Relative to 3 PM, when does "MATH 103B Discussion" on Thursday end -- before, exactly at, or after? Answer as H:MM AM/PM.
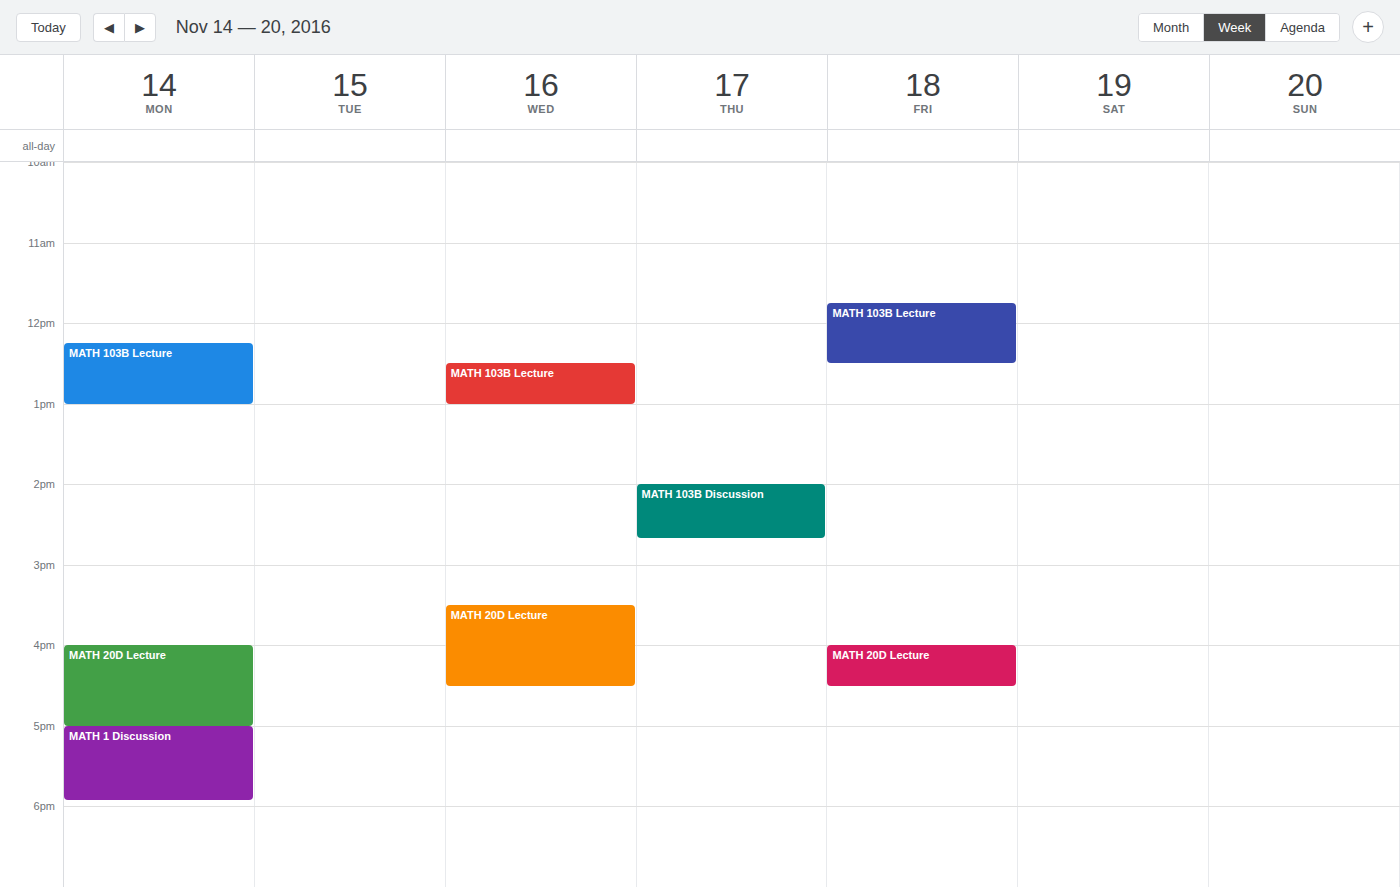
2:40 PM -- before 3 PM, 20 minutes above the 3 PM line.